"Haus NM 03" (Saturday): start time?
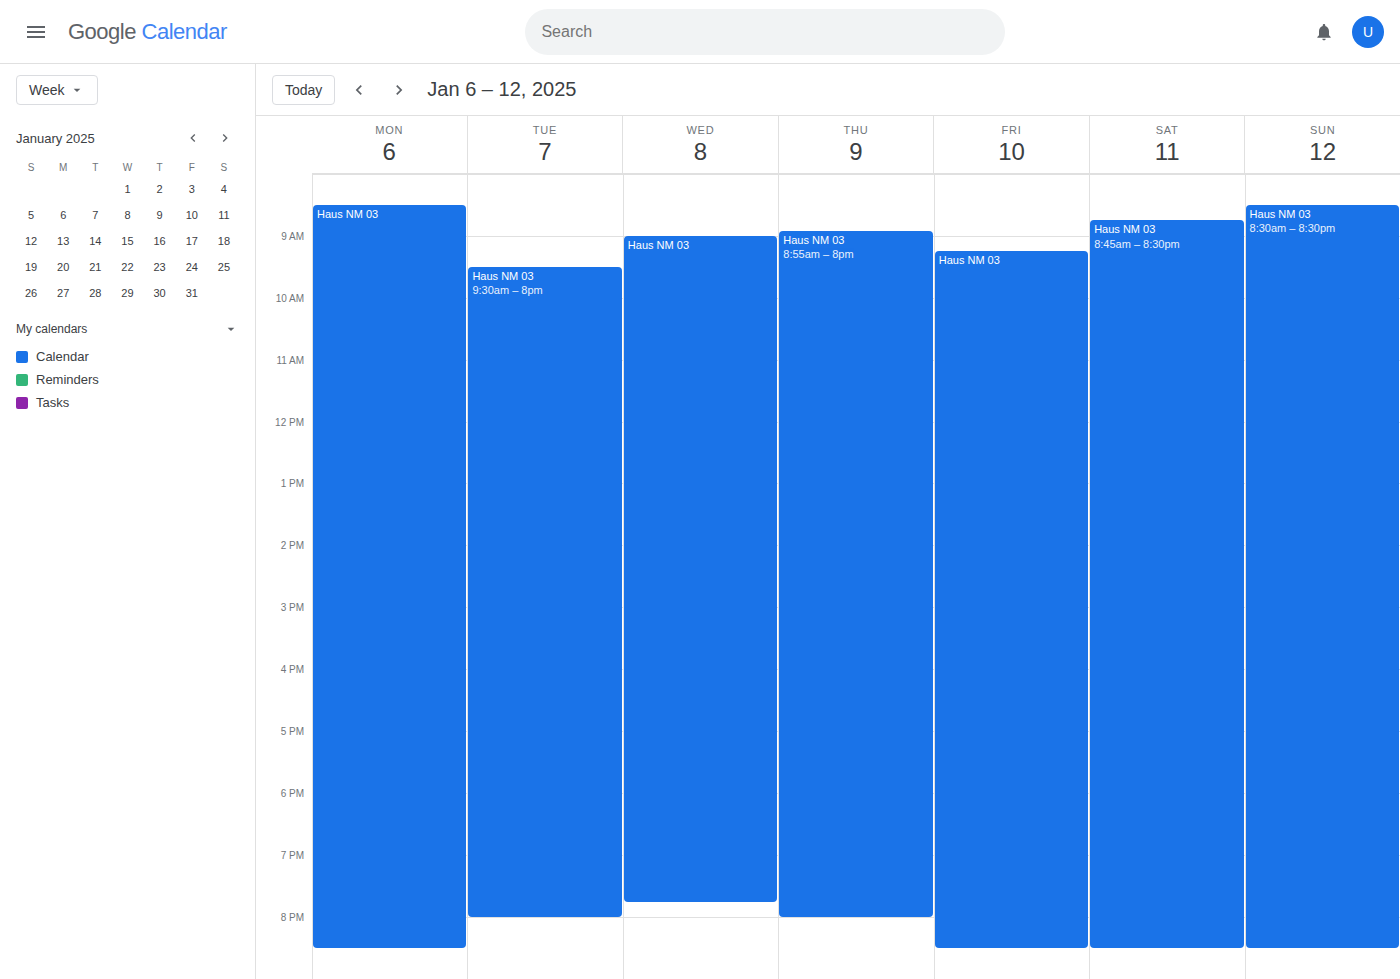
8:45 AM